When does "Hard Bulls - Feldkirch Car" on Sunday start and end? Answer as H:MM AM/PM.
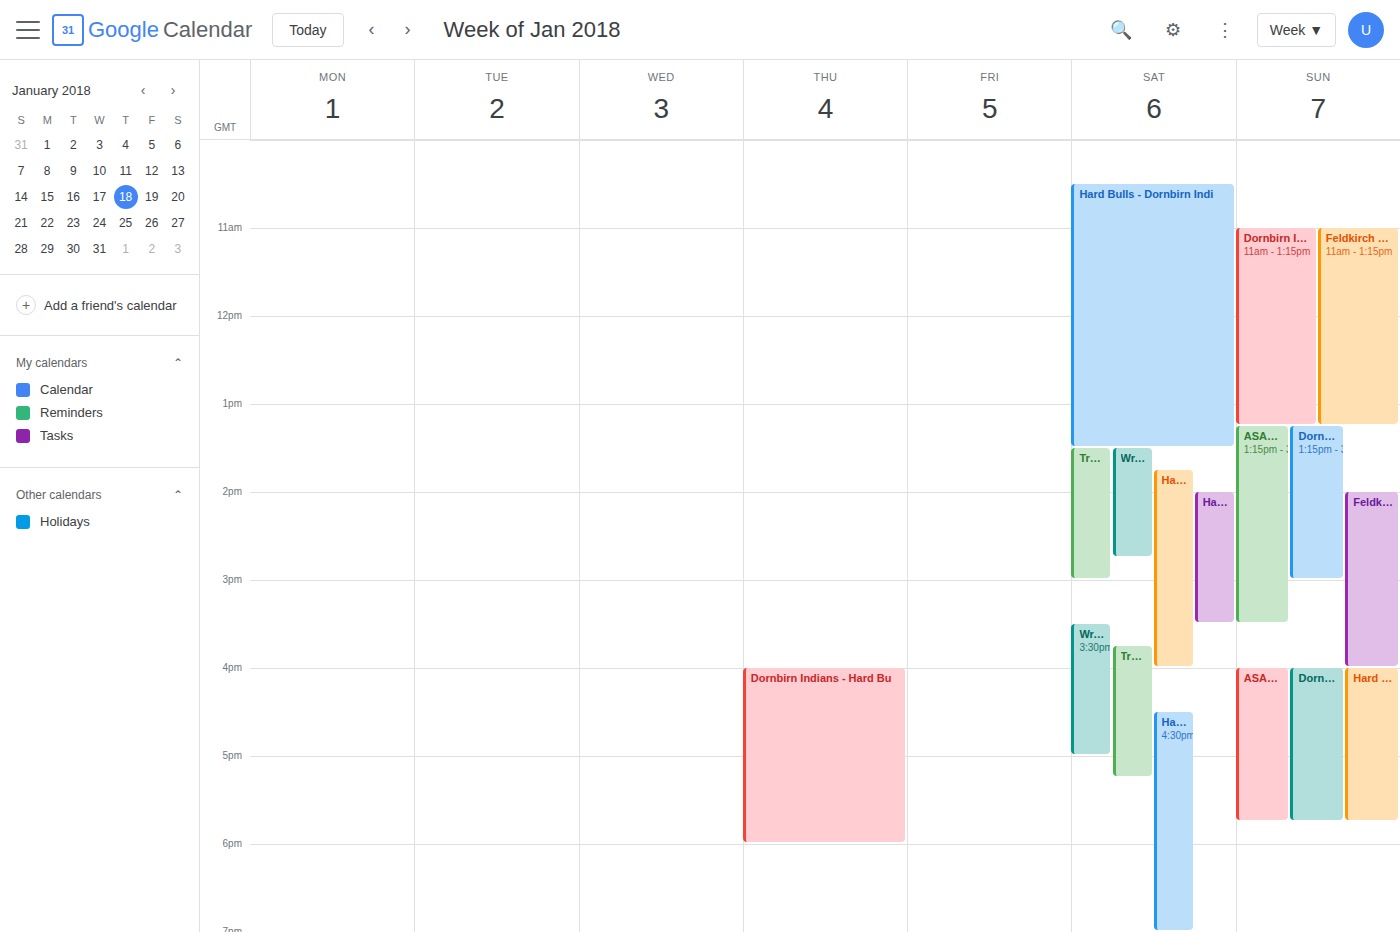
4:00 PM to 5:45 PM